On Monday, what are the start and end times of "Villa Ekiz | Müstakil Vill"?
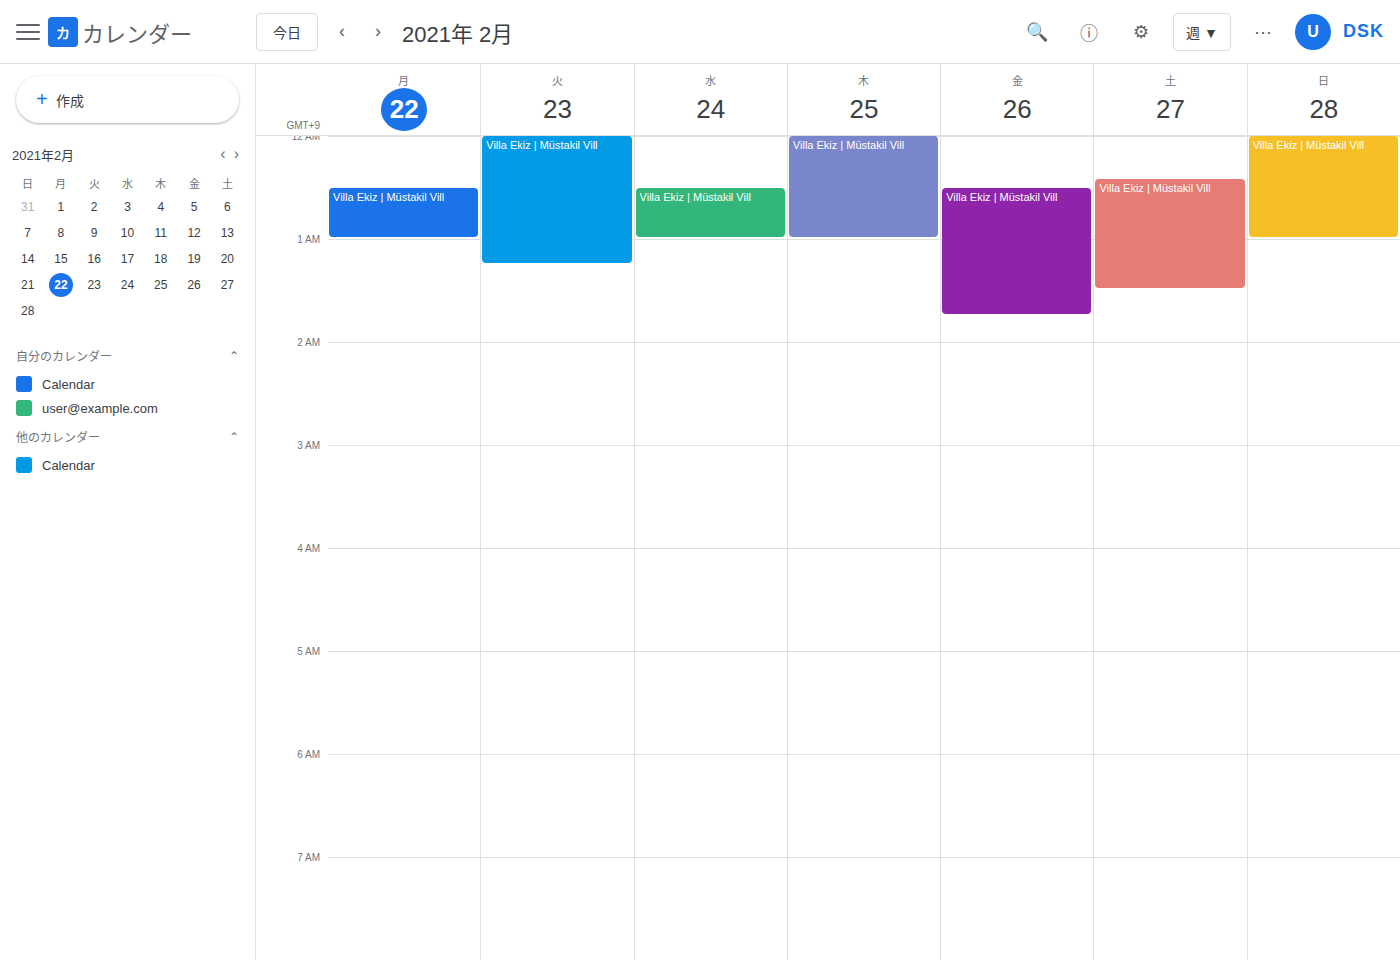
12:30 AM to 1:00 AM